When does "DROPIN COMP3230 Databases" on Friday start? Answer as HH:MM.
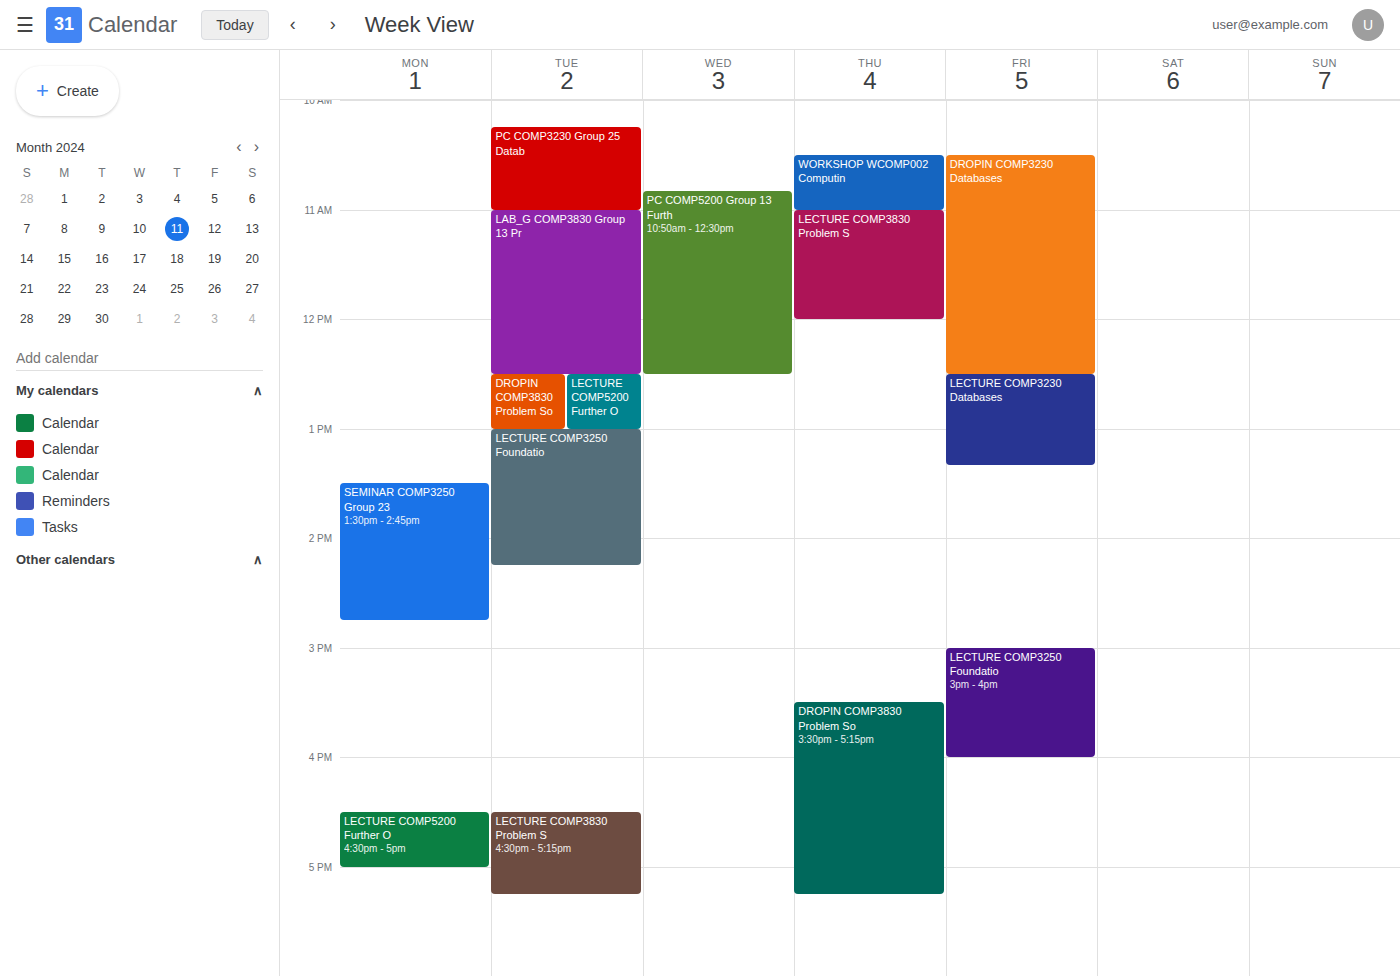
10:30